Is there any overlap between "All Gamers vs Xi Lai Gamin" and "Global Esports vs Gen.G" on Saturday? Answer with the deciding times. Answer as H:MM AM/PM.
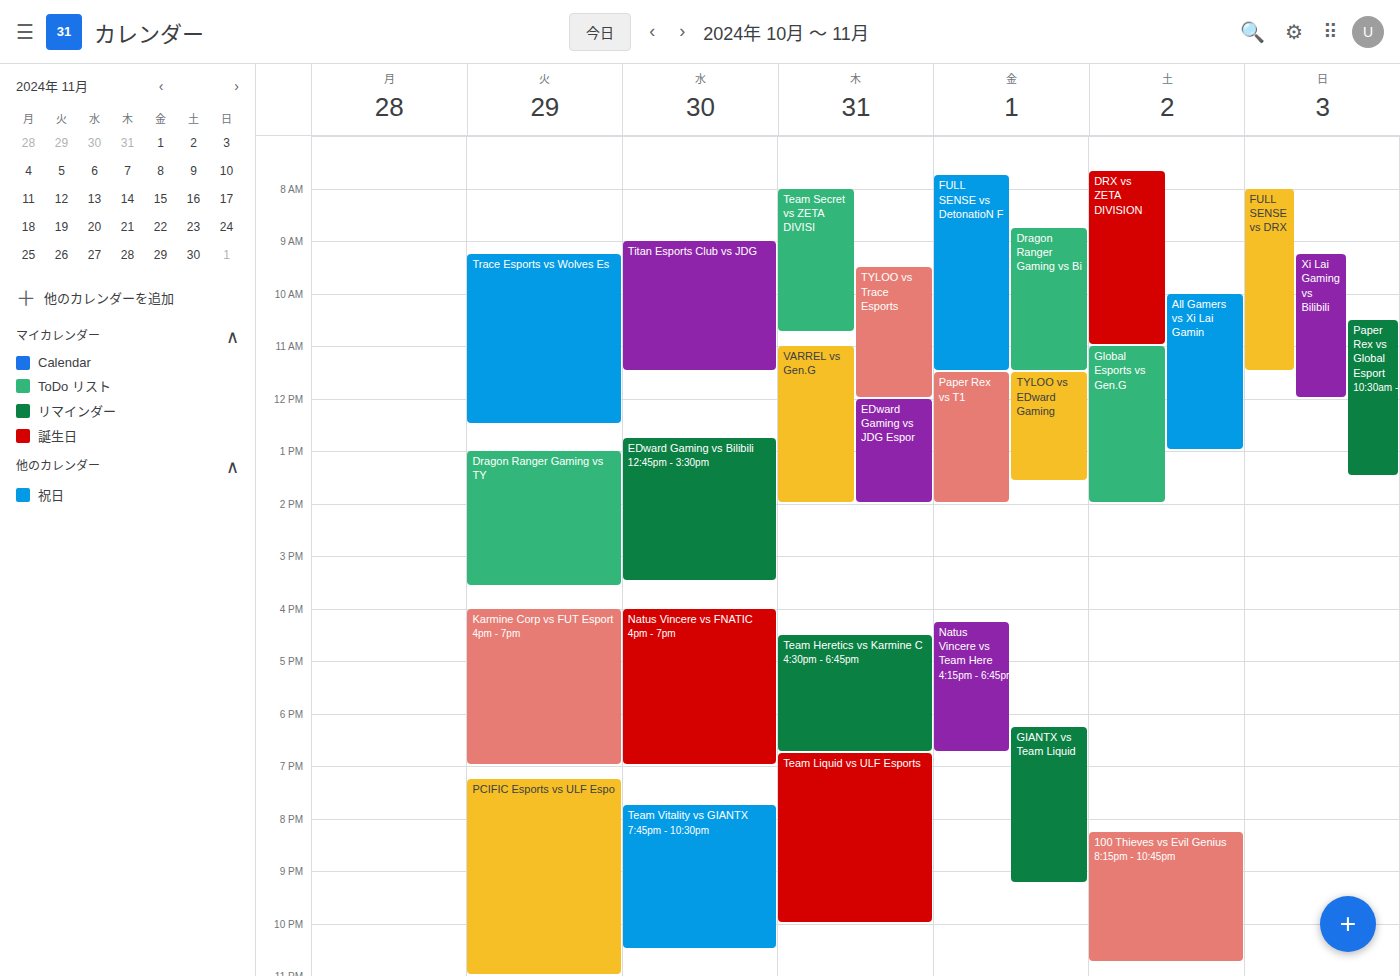
"Global Esports vs Gen.G" starts at 11:00 AM, before "All Gamers vs Xi Lai Gamin" ends at 1:00 PM -- they overlap.